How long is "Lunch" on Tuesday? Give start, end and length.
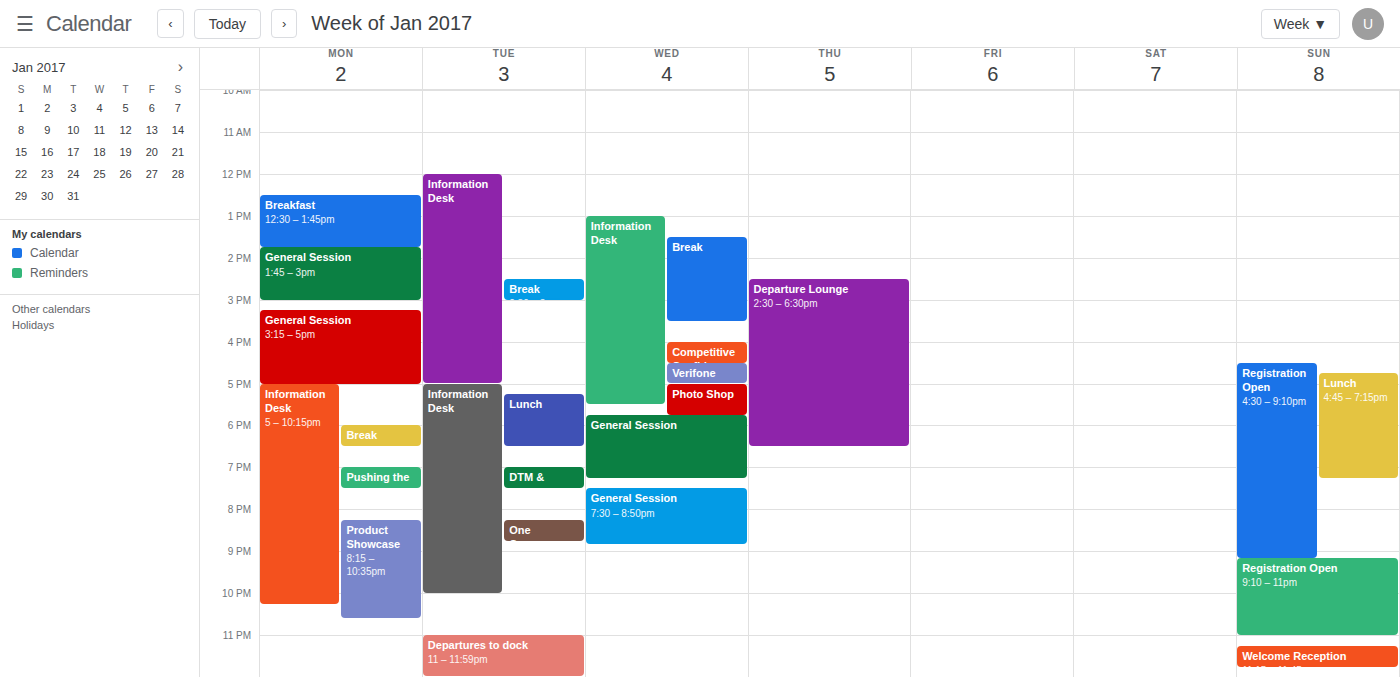
5:15 PM to 6:30 PM, 1 hour 15 minutes